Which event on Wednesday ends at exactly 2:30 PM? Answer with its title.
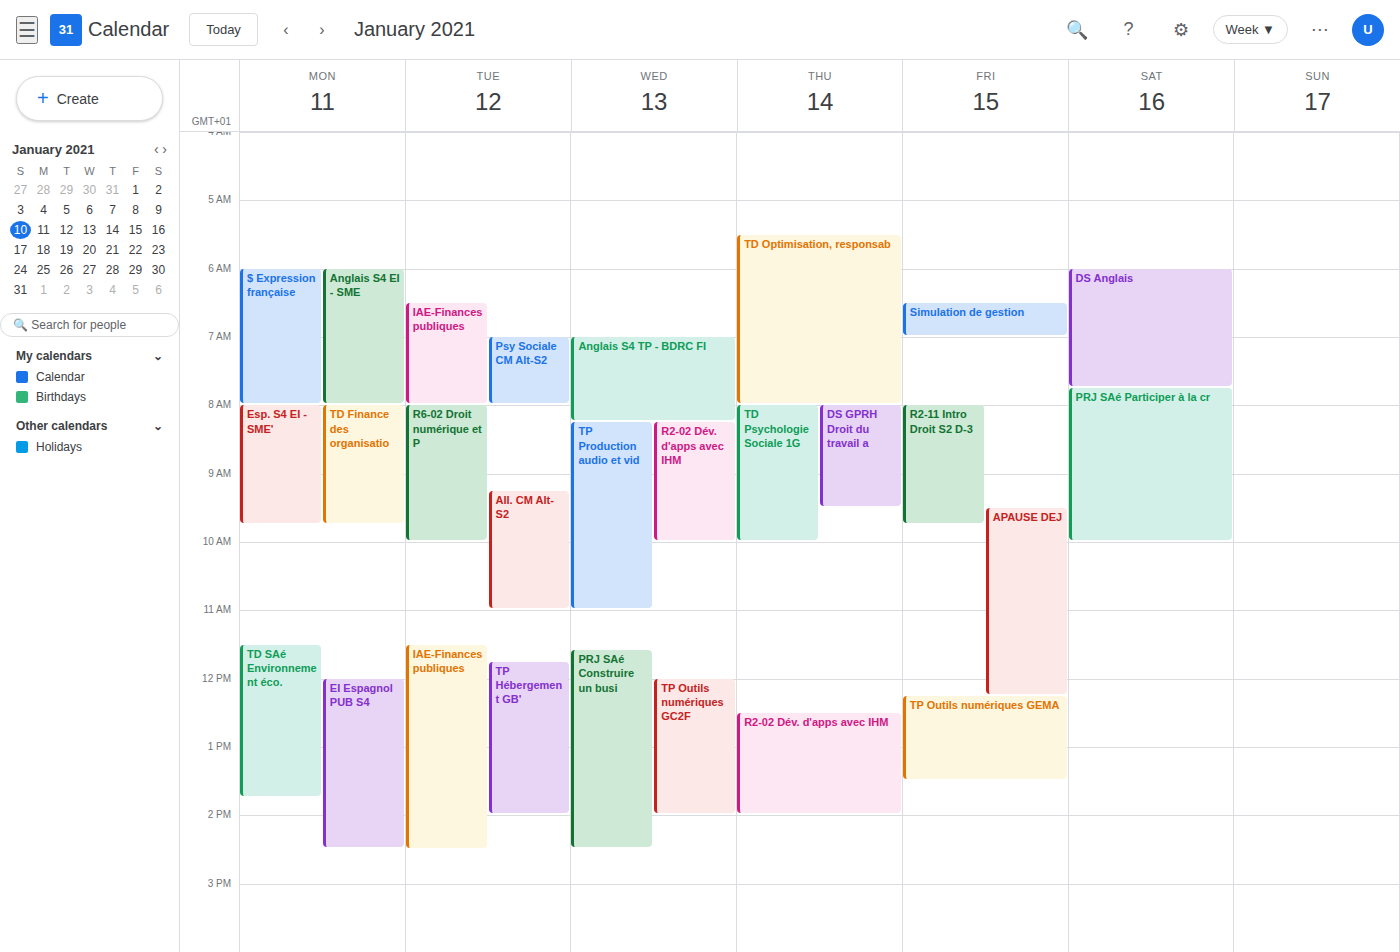
"PRJ SAé Construire un busi"